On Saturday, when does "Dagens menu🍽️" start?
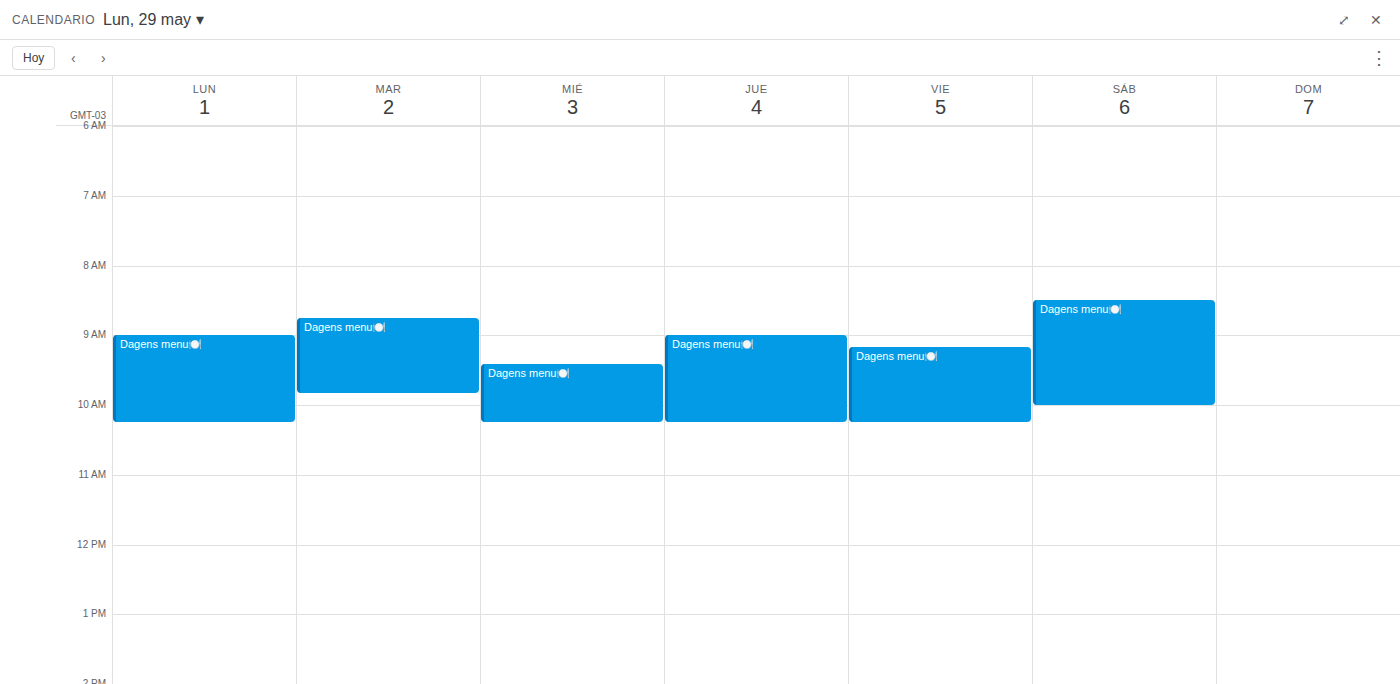
8:30 AM